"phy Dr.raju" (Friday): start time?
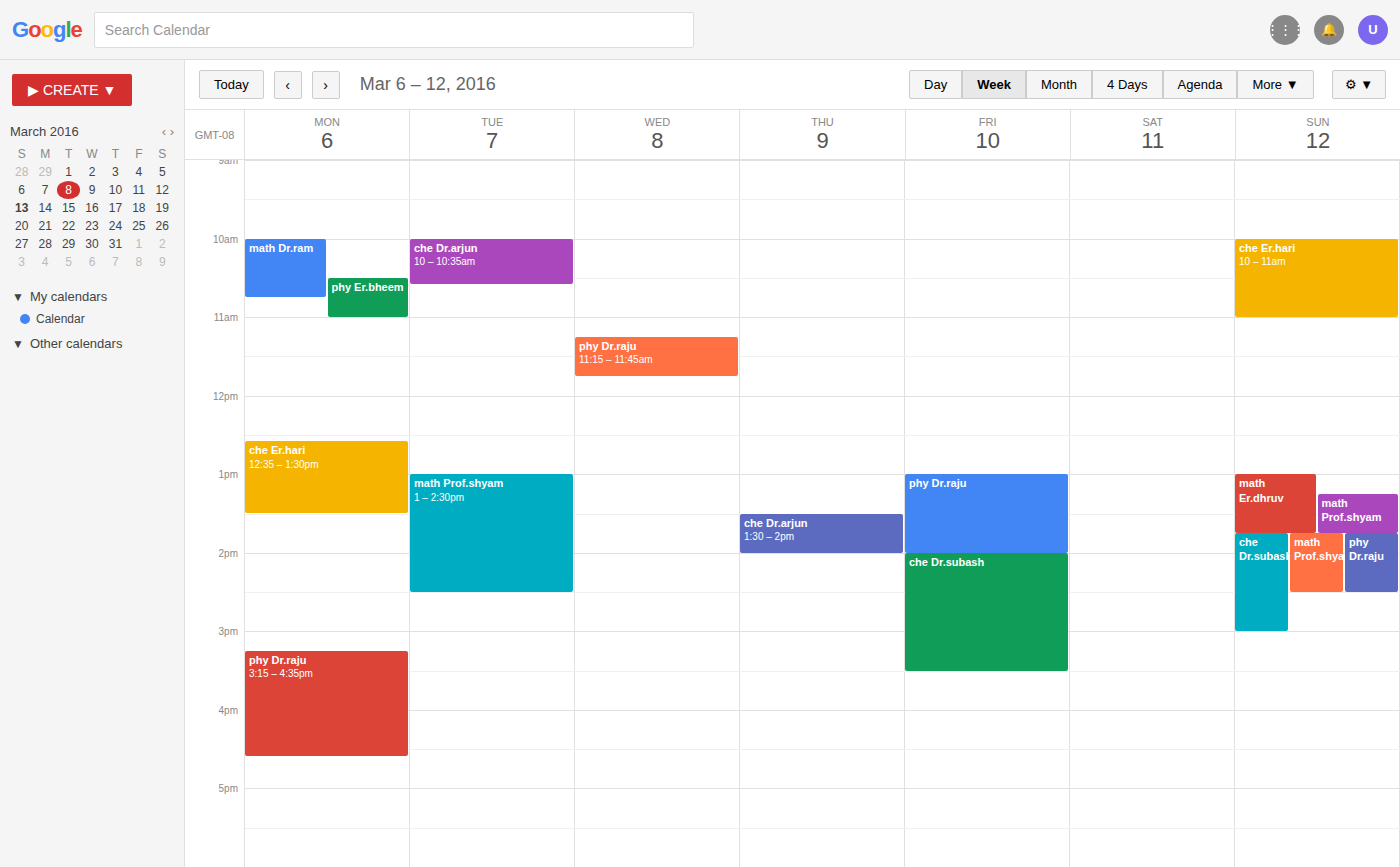
1:00 PM